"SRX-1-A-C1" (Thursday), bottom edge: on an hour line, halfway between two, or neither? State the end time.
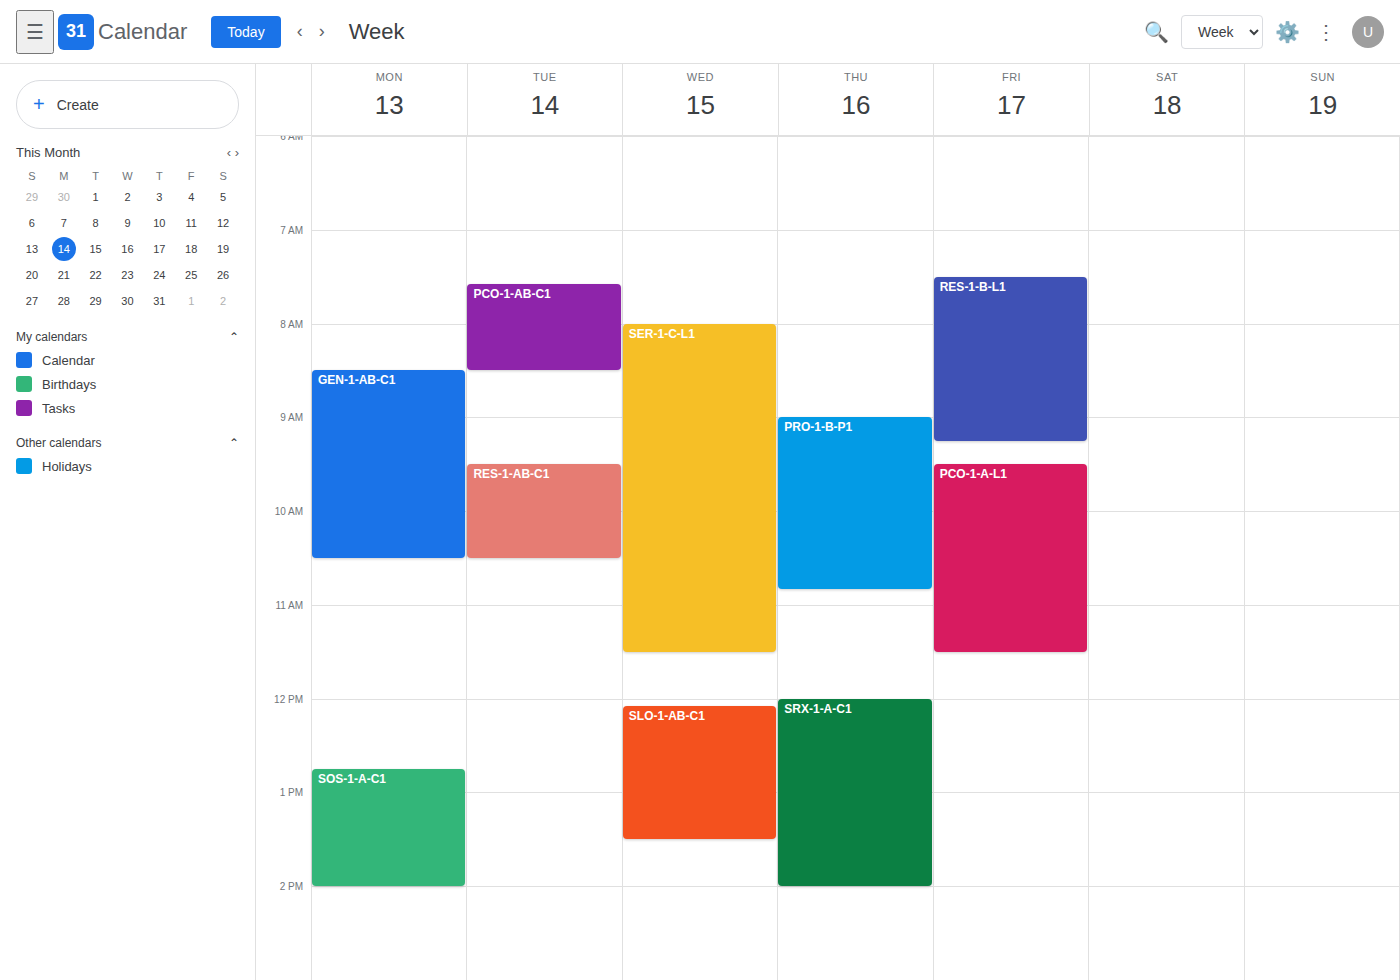
2:00 PM -- exactly on the 2 PM line.